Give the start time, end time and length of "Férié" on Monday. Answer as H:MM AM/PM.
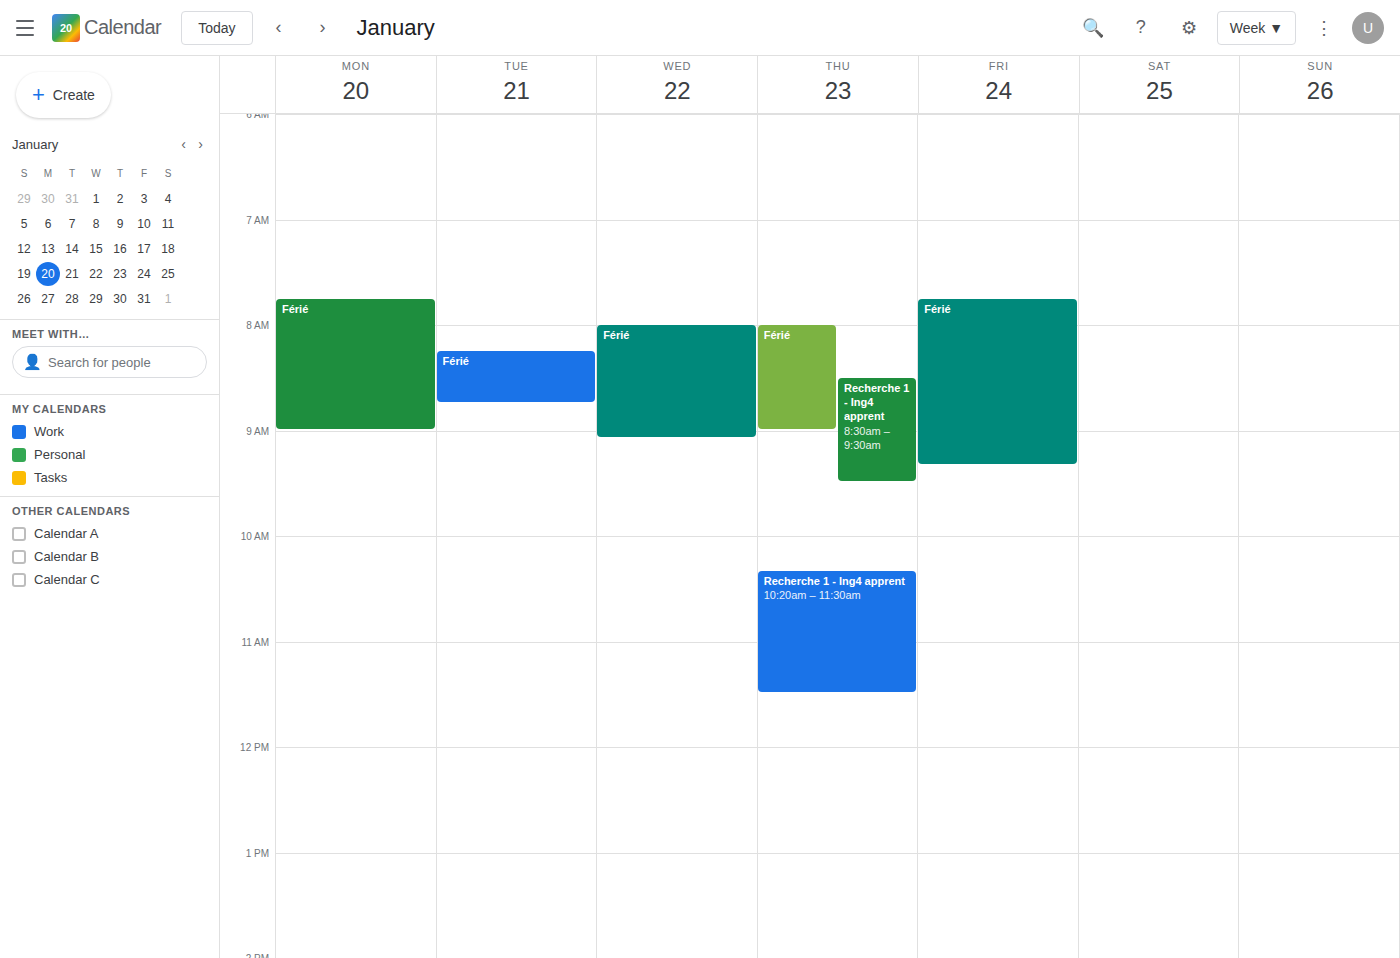
7:45 AM to 9:00 AM, 1 hour 15 minutes